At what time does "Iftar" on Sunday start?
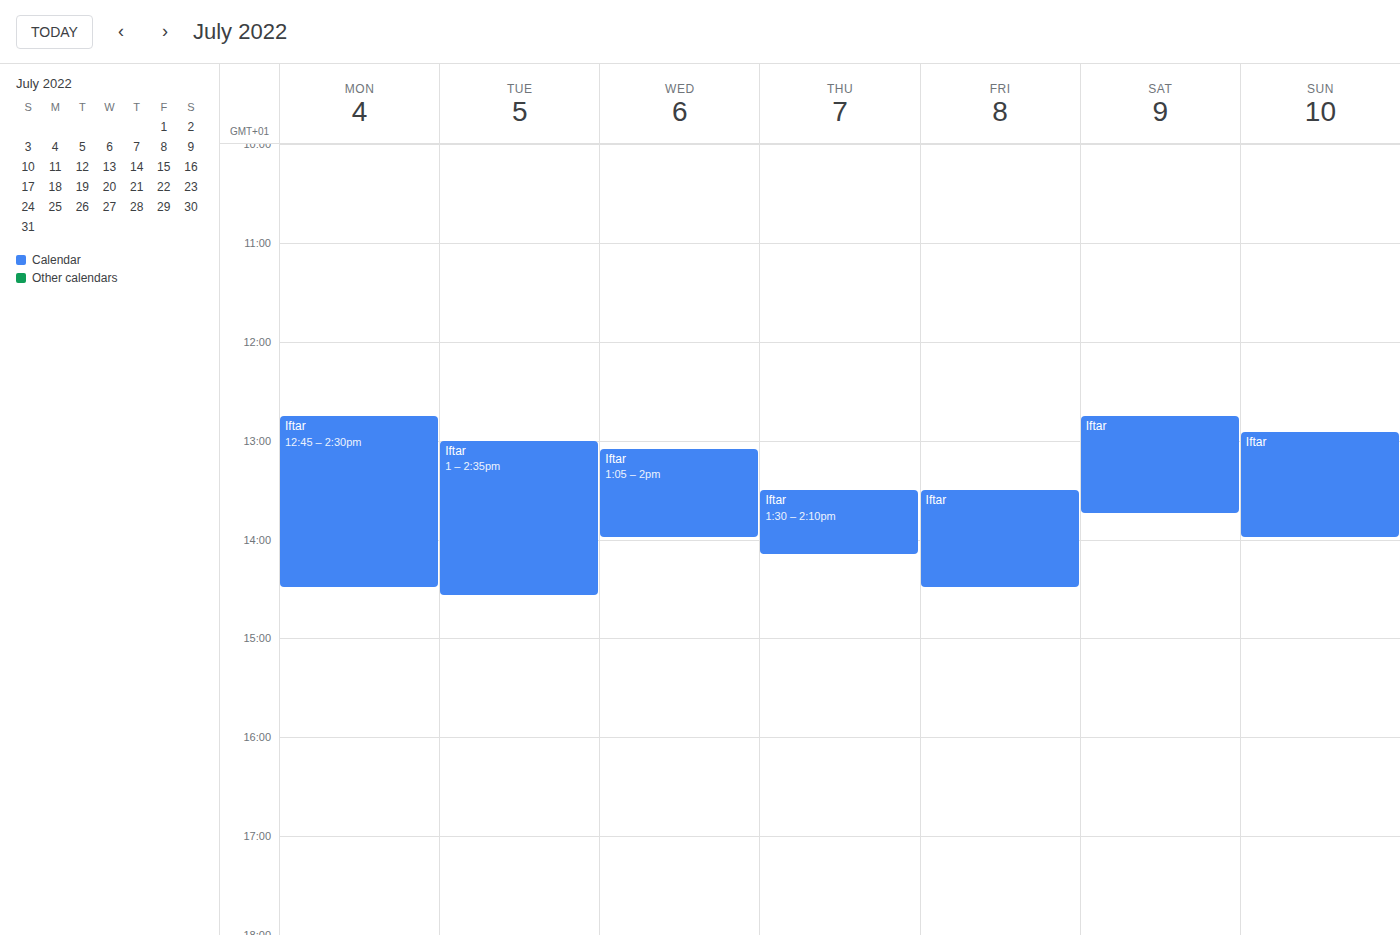
12:55 PM